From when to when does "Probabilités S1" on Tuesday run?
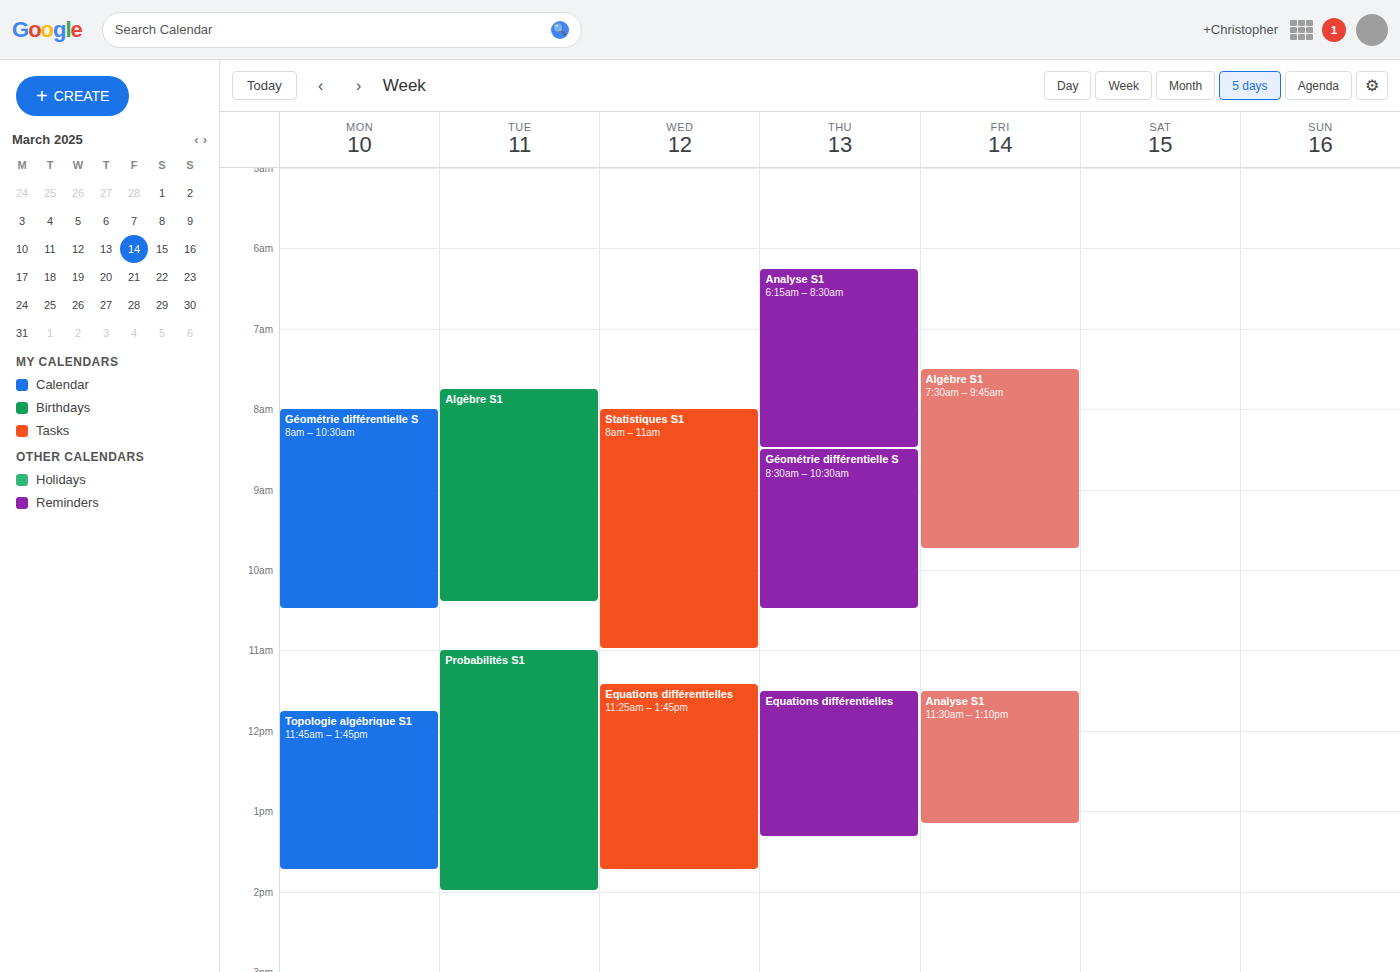
11:00 to 14:00